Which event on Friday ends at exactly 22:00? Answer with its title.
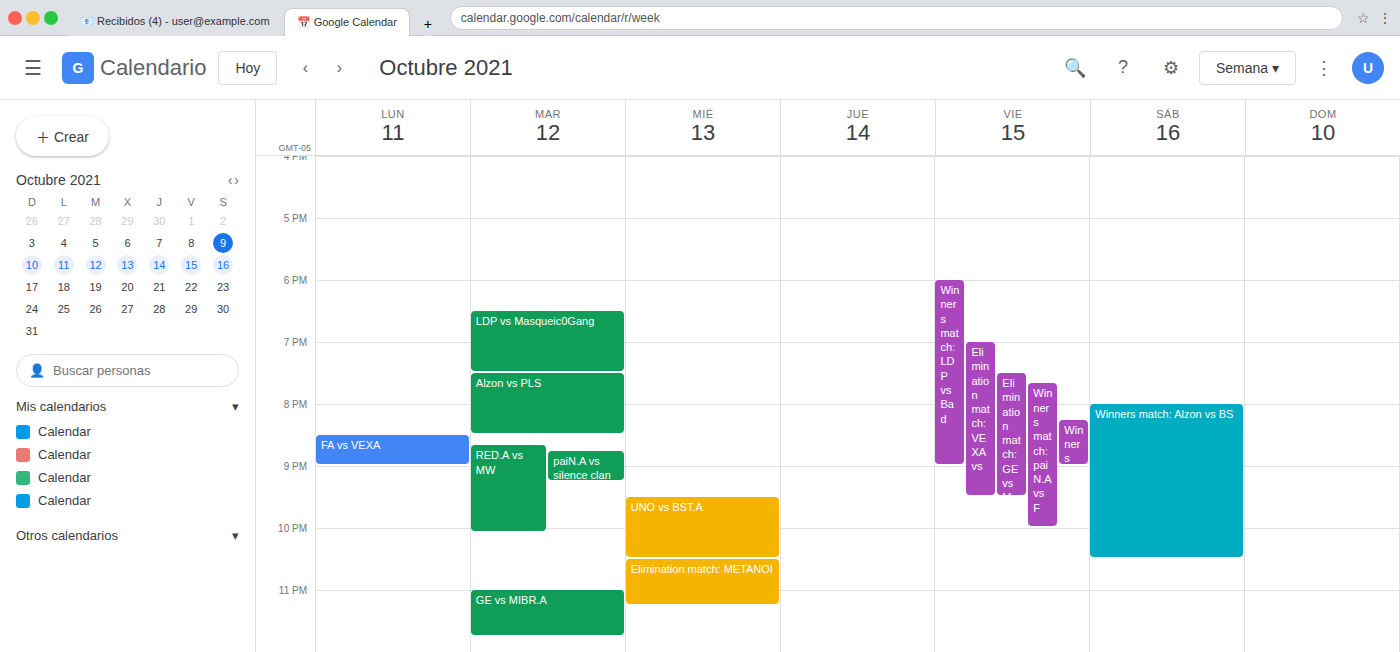
"Winners match: paiN.A vs F"